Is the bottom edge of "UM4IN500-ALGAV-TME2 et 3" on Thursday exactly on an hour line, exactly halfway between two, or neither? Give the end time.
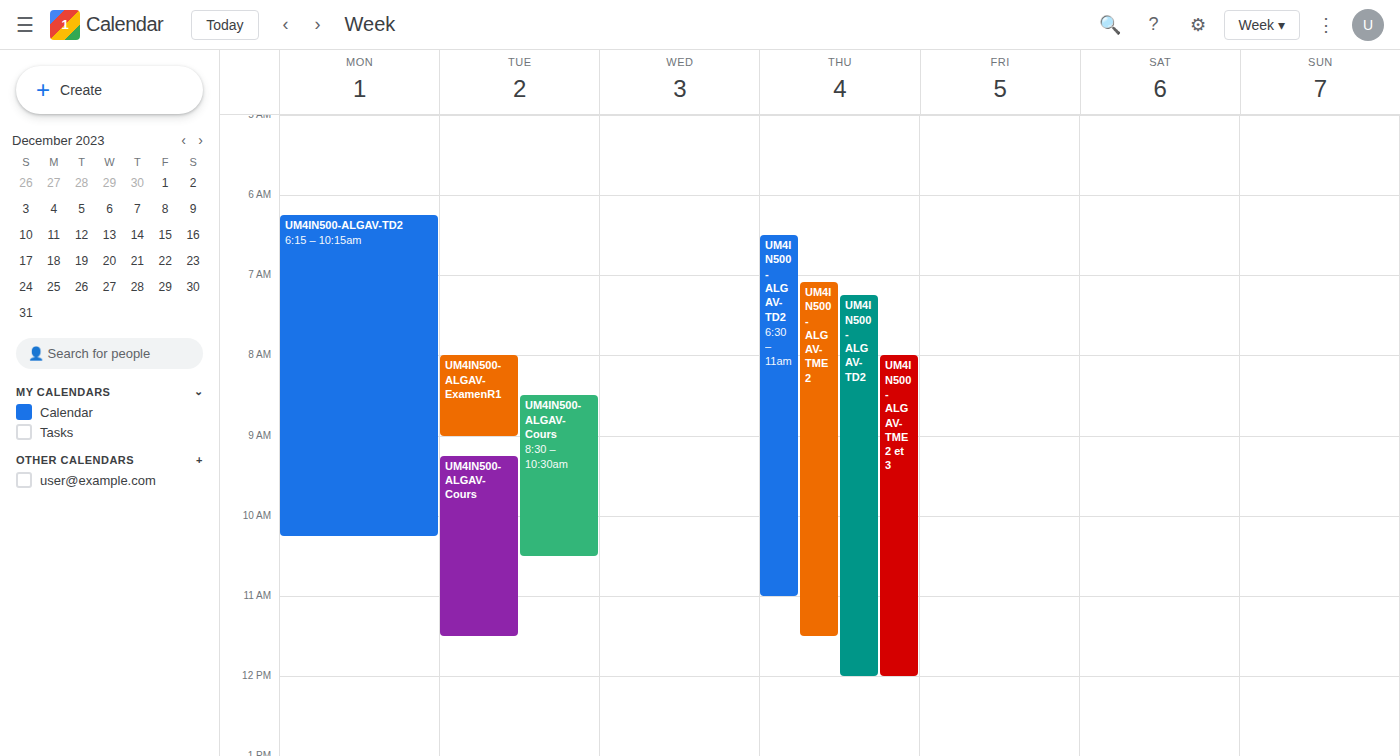
12:00 PM -- exactly on the 12 PM line.